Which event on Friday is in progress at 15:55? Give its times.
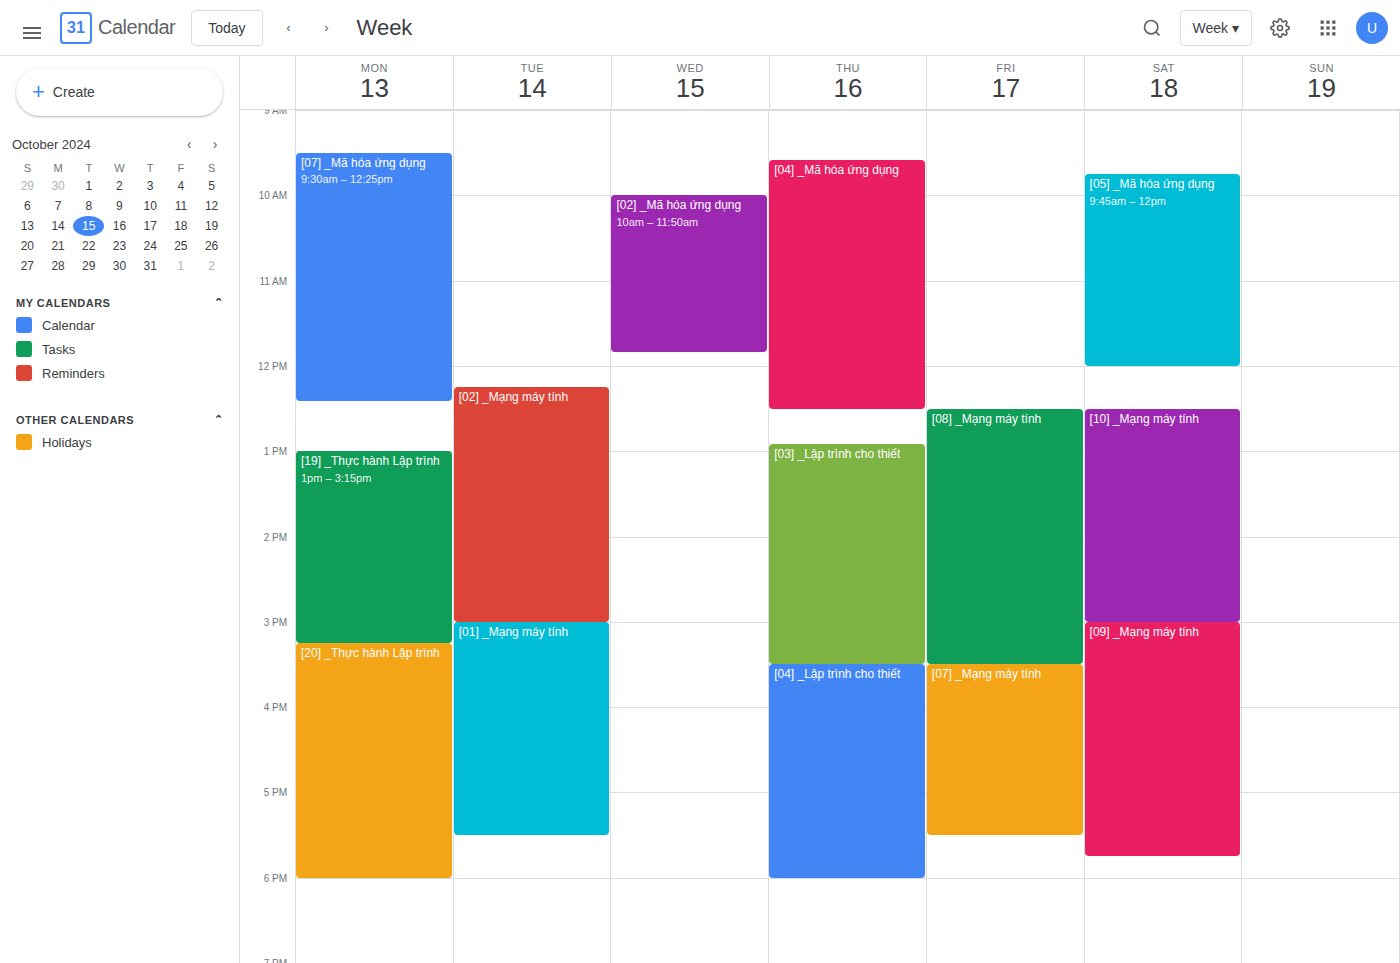
"[07] _Mạng máy tính", 15:30 to 17:30